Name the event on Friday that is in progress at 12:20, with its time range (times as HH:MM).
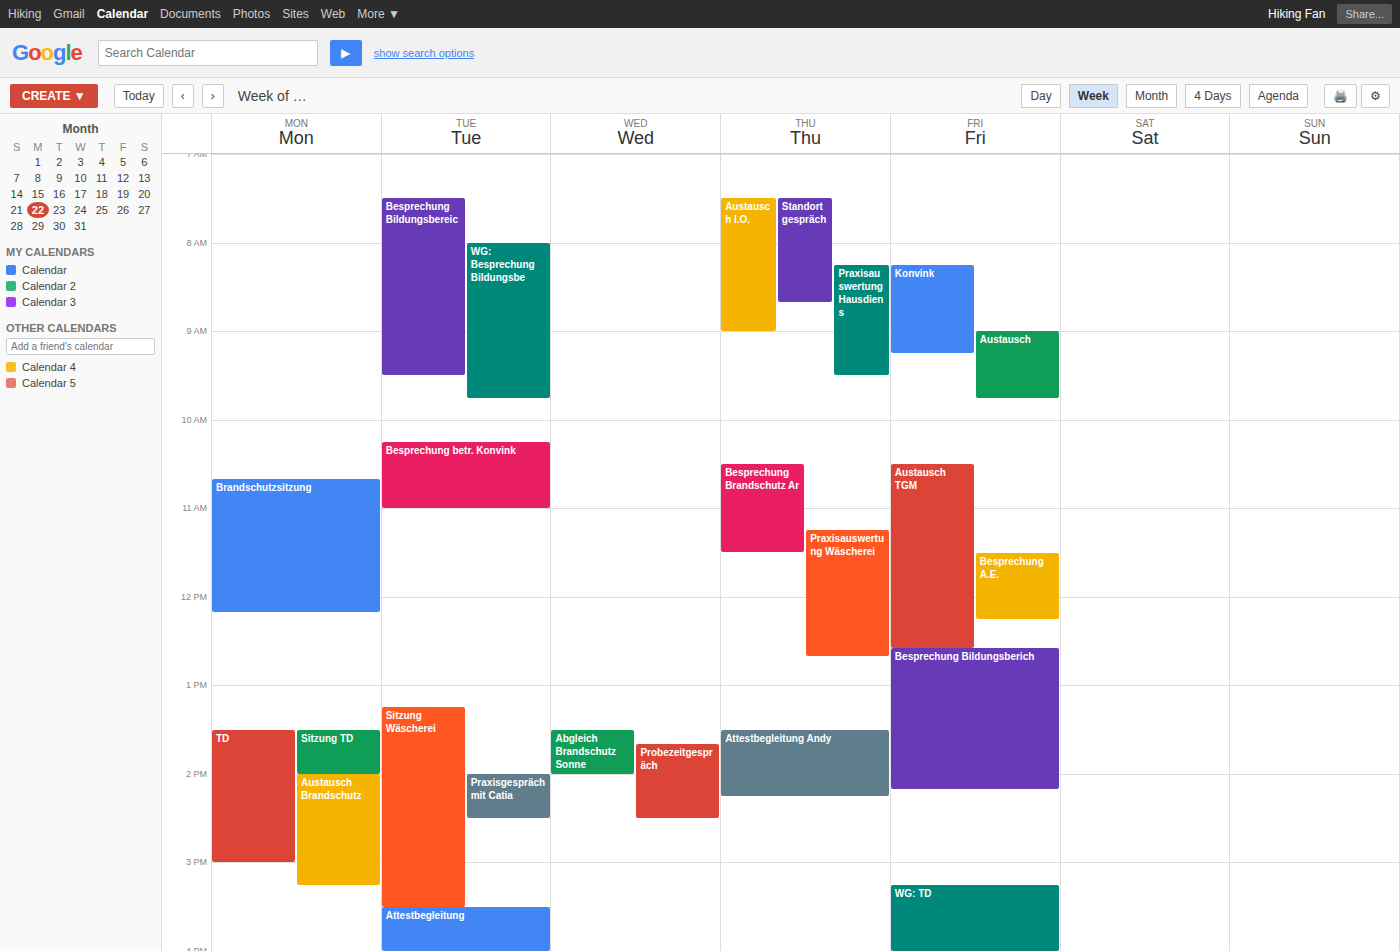
"Austausch TGM", 10:30 to 12:35